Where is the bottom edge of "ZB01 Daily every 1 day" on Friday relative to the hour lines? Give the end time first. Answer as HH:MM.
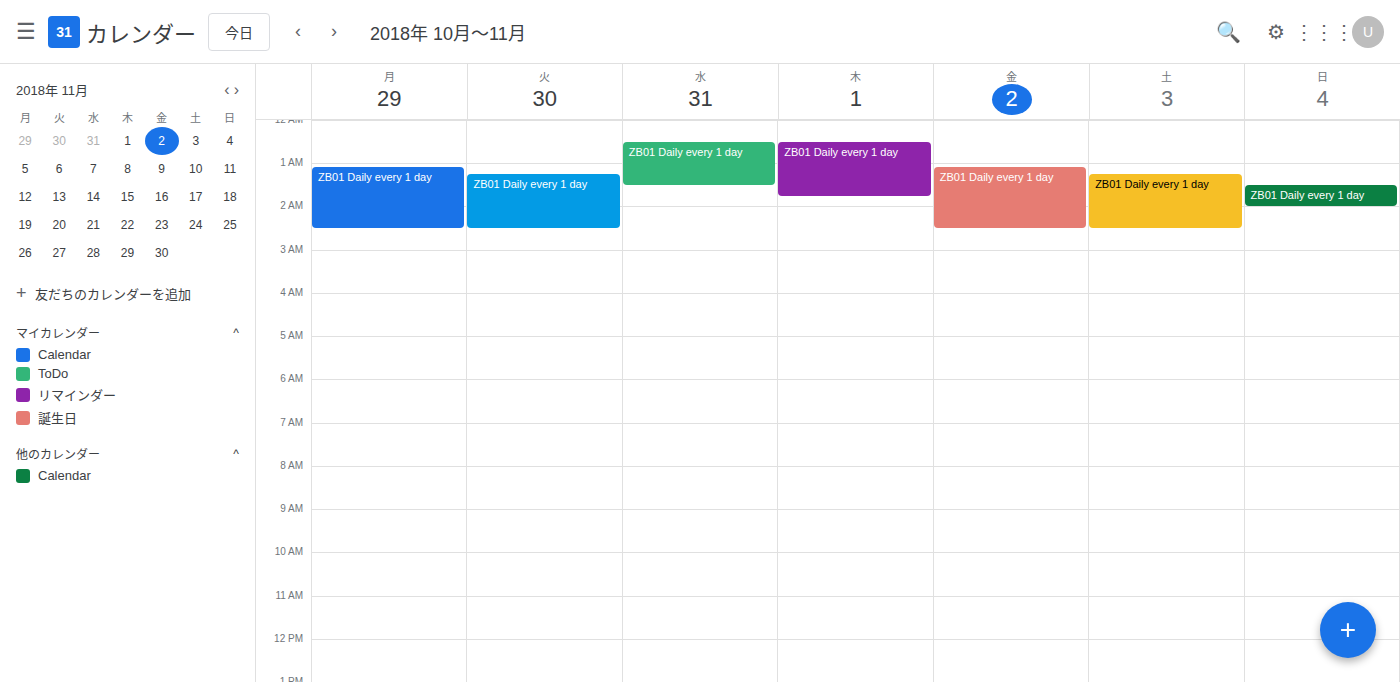
02:30 -- halfway between the 02:00 and 03:00 lines.